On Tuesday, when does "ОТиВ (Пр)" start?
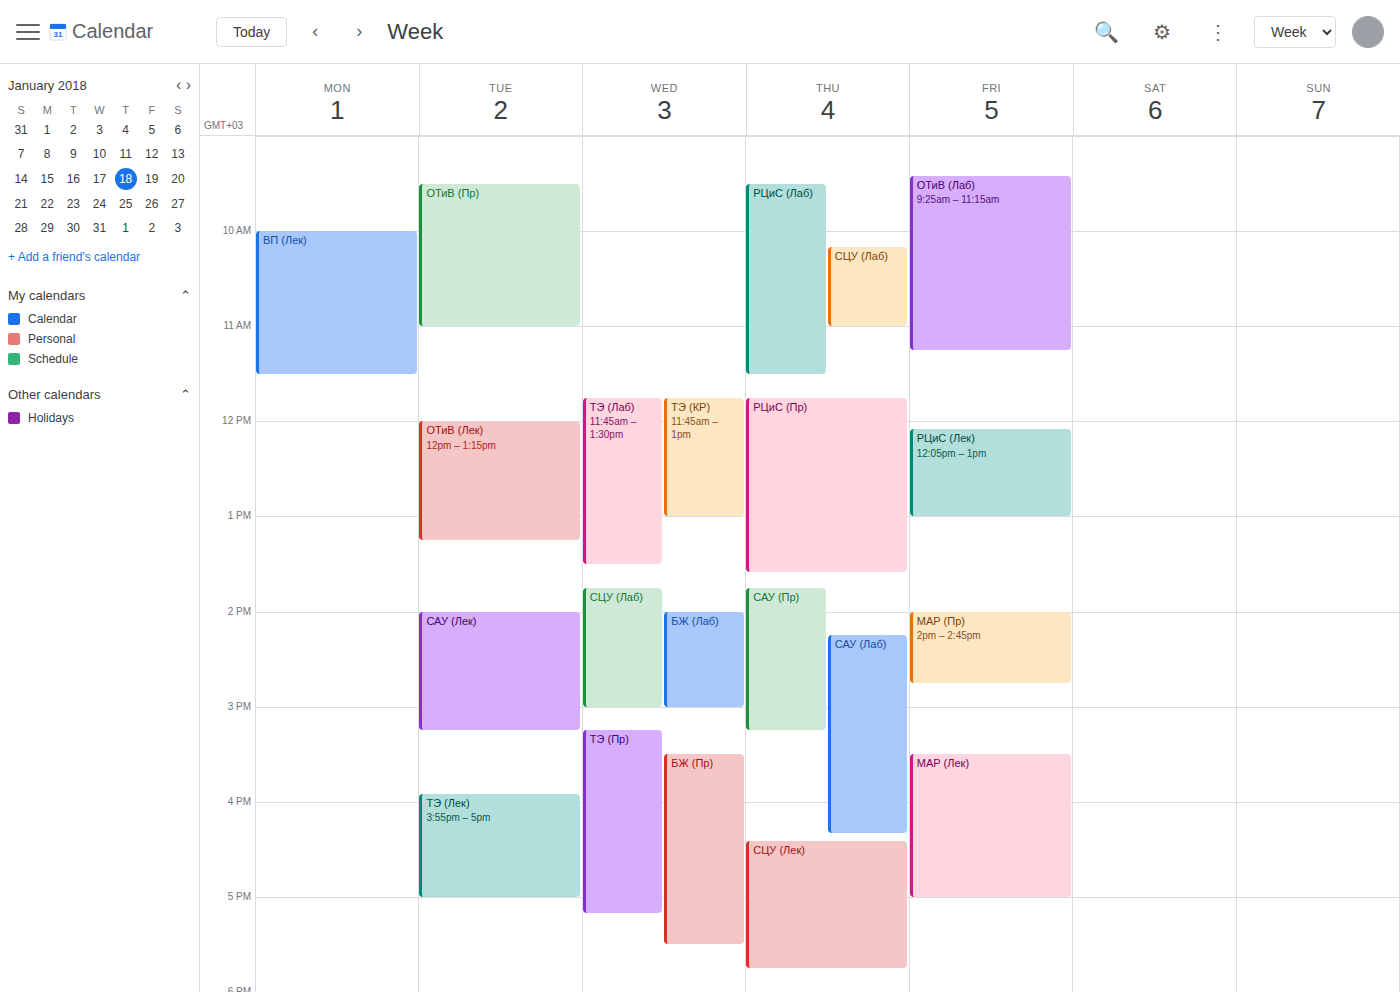
9:30 AM